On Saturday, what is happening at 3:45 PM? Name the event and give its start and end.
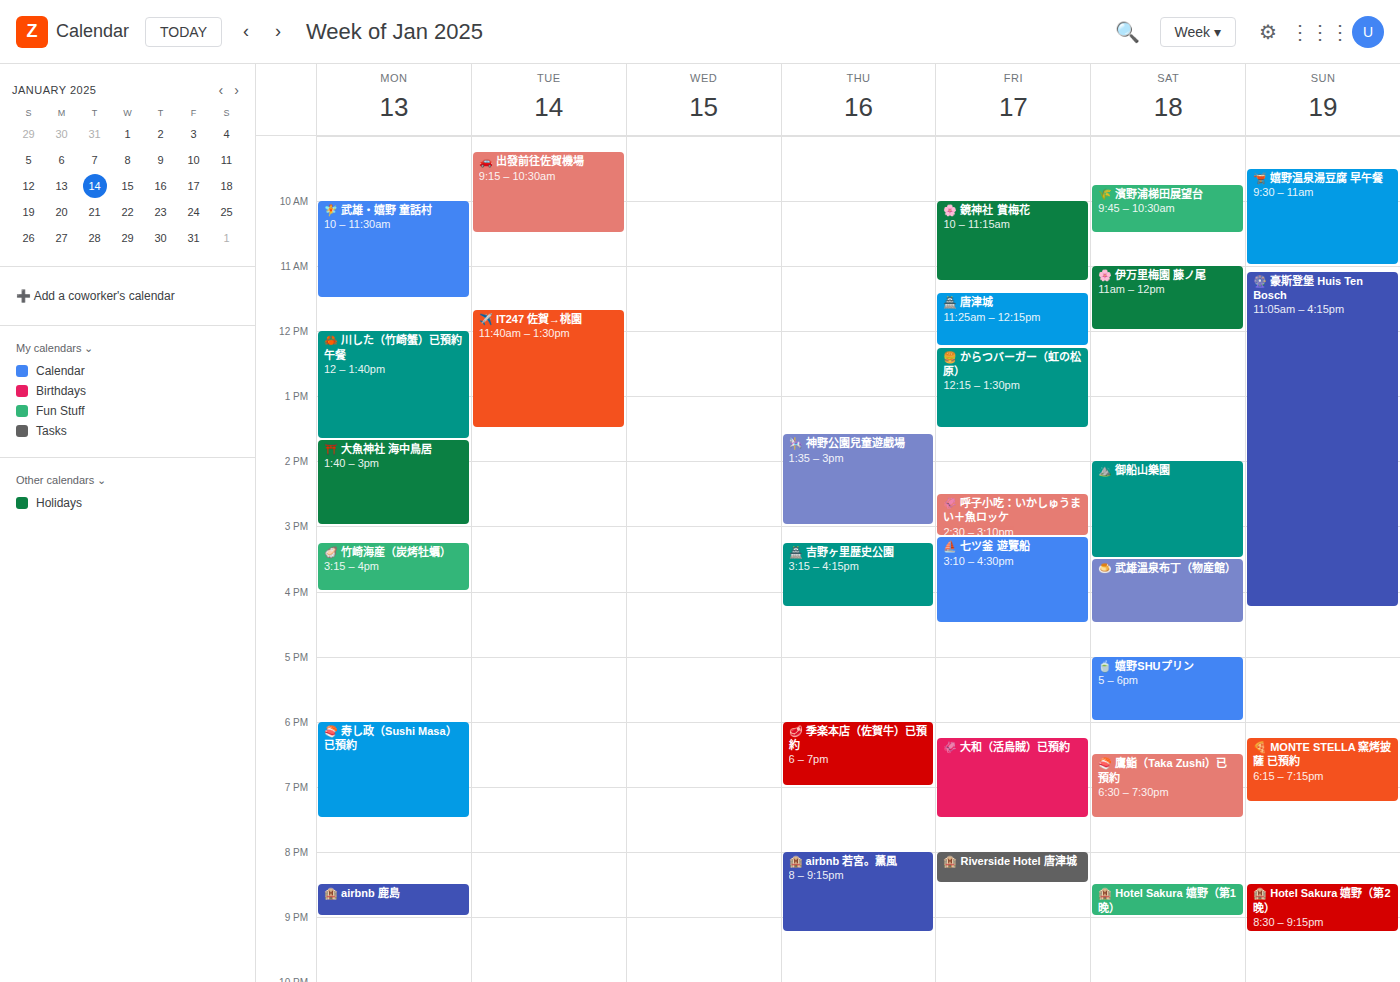
"🍮 武雄溫泉布丁（物産館）", 3:30 PM to 4:30 PM